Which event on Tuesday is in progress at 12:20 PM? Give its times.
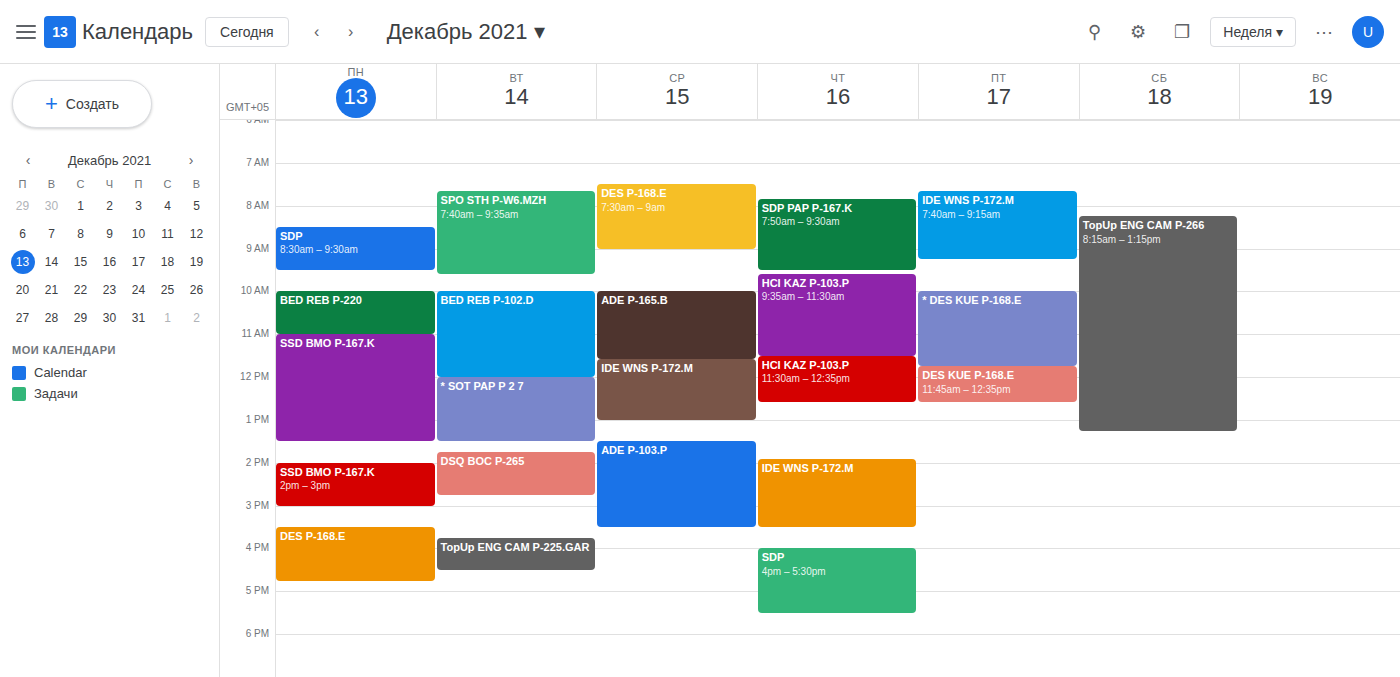
"* SOT PAP P 2 7", 12:00 PM to 1:30 PM